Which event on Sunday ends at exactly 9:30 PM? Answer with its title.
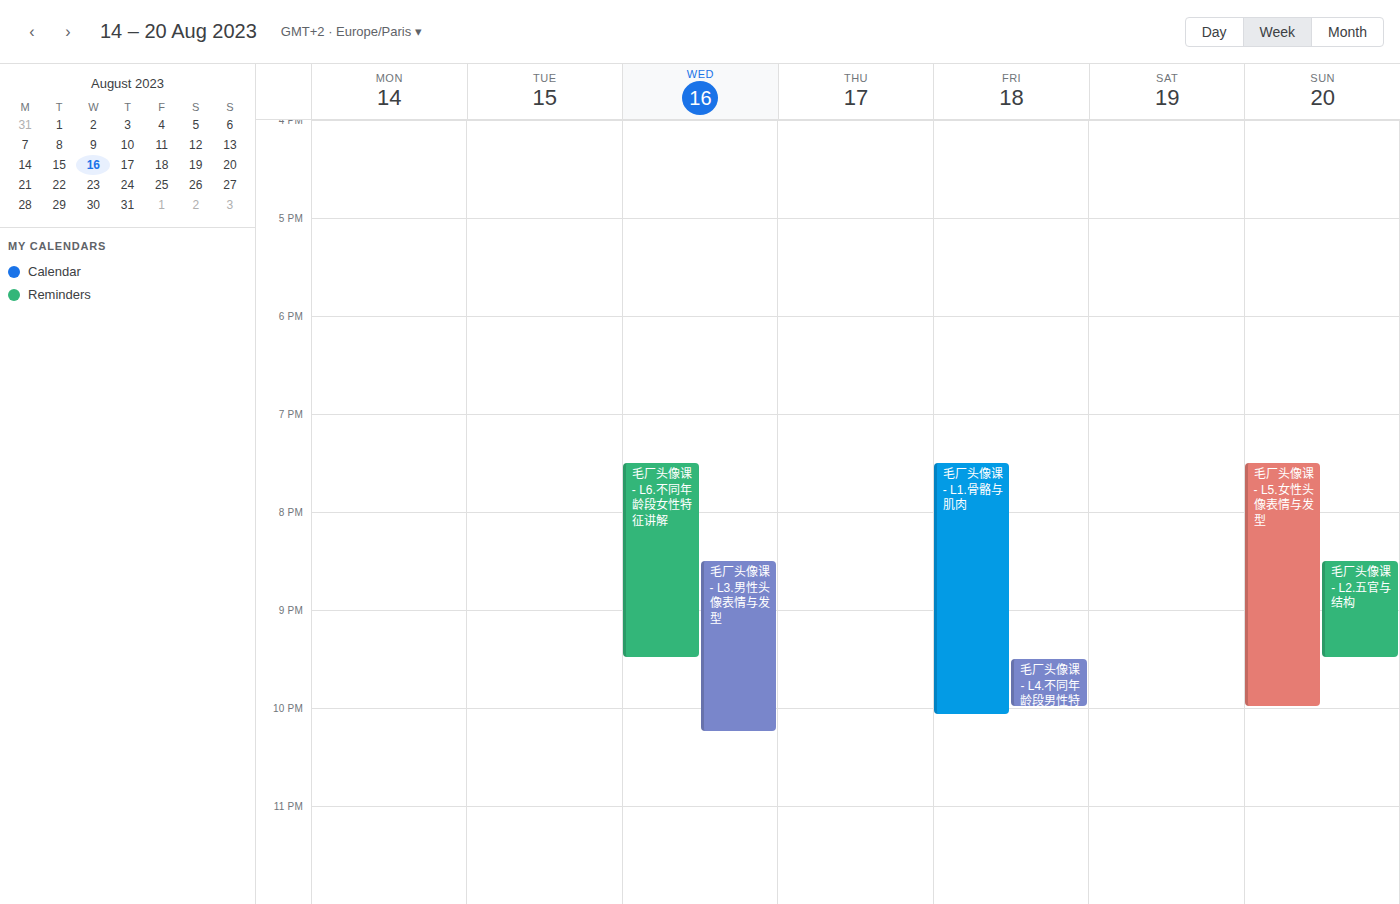
"毛厂头像课 - L2.五官与结构"